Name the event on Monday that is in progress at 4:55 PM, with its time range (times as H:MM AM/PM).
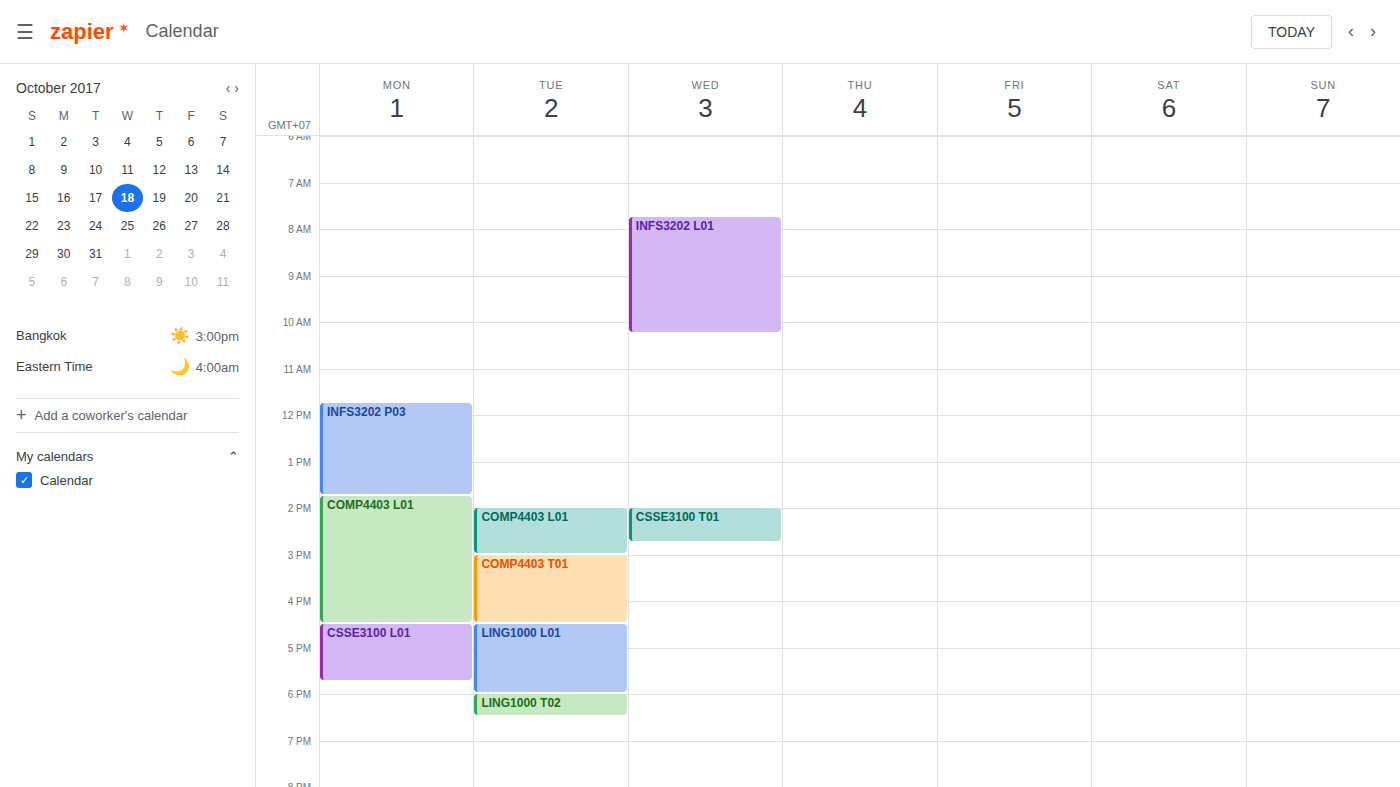
"CSSE3100 L01", 4:30 PM to 5:45 PM